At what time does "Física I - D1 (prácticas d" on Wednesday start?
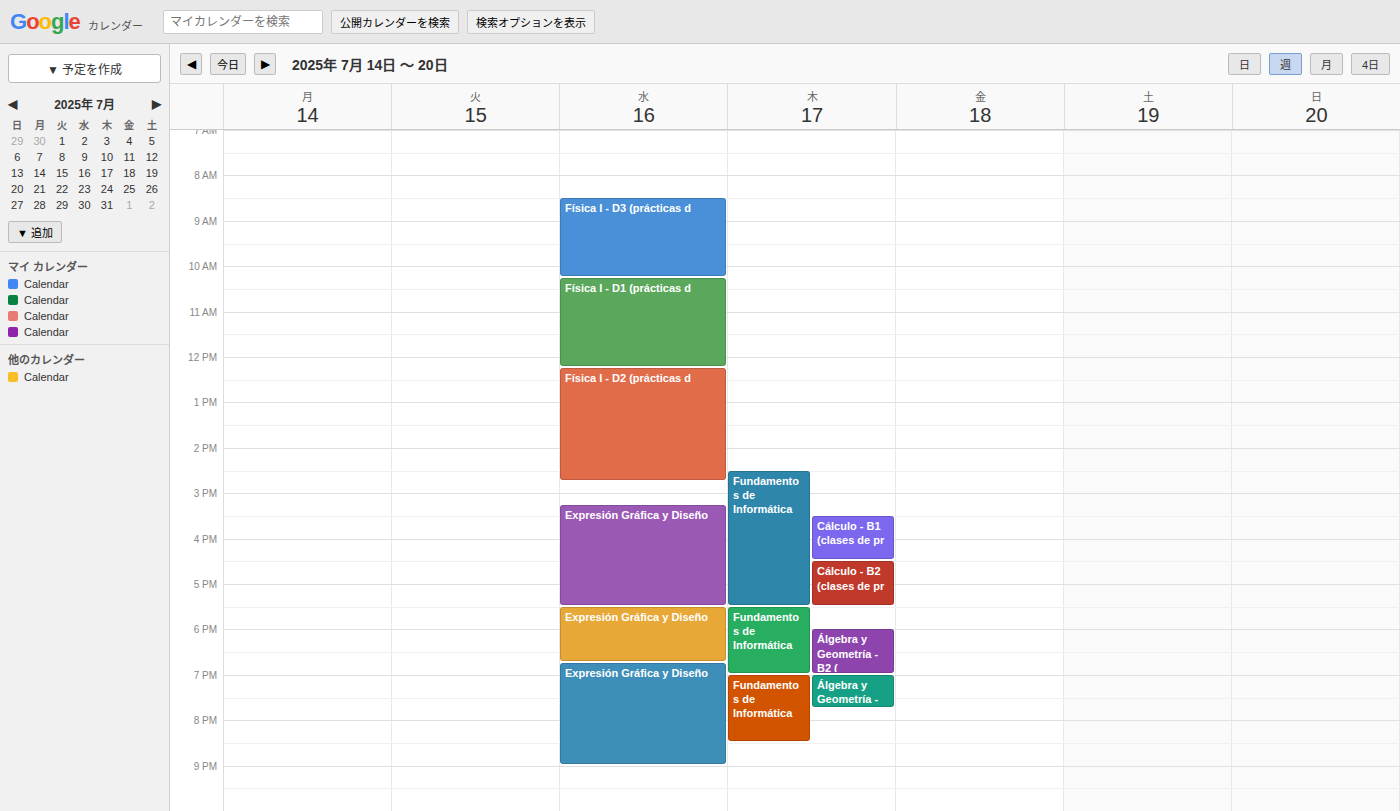
10:15 AM